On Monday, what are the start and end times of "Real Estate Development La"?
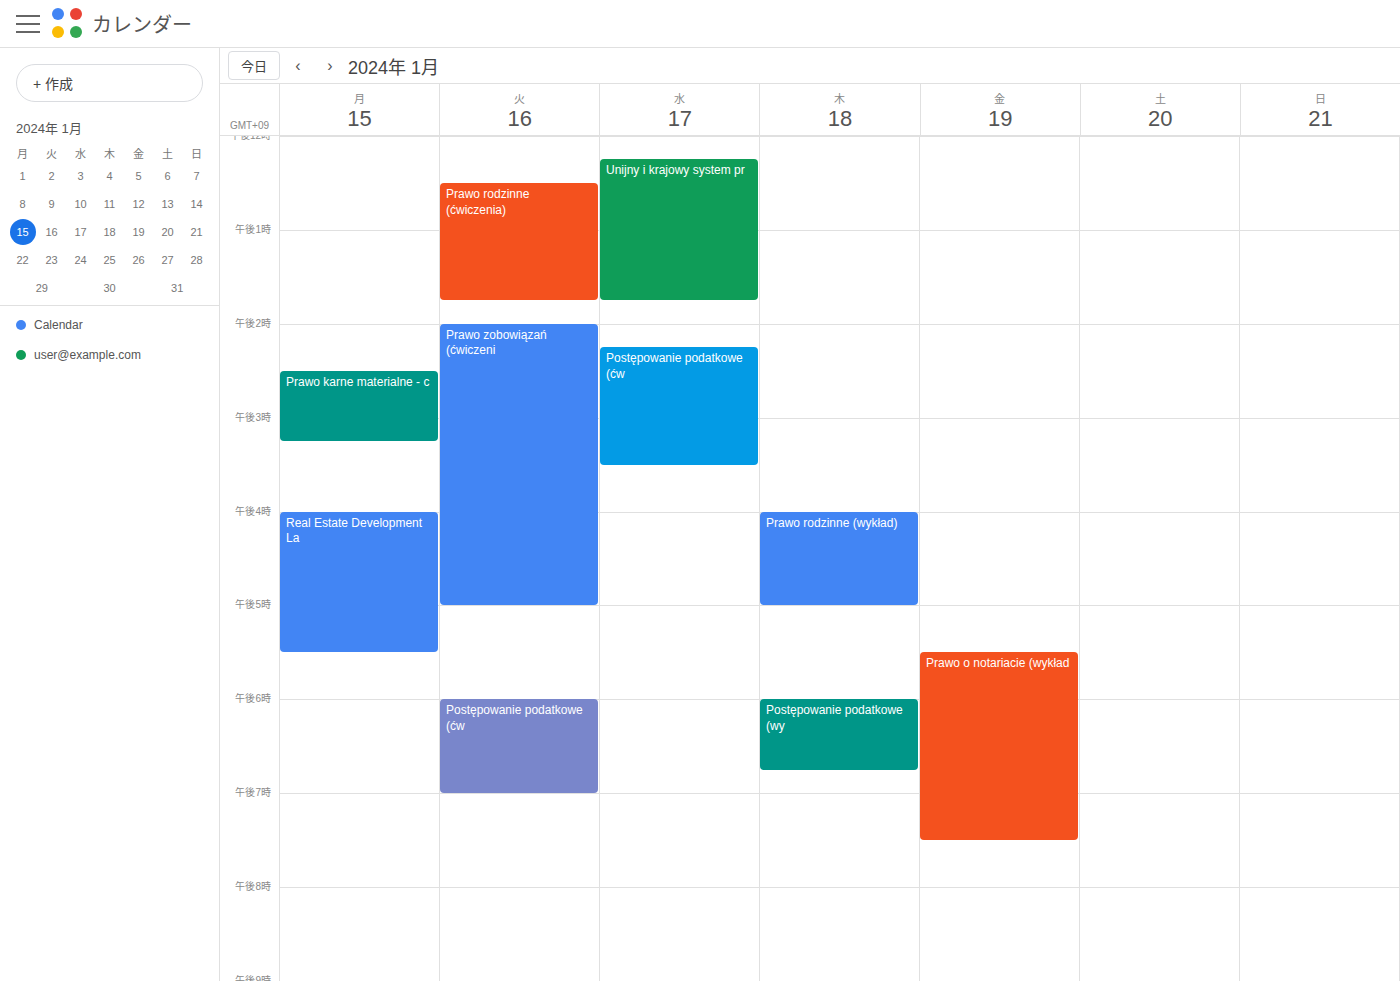
4:00 PM to 5:30 PM